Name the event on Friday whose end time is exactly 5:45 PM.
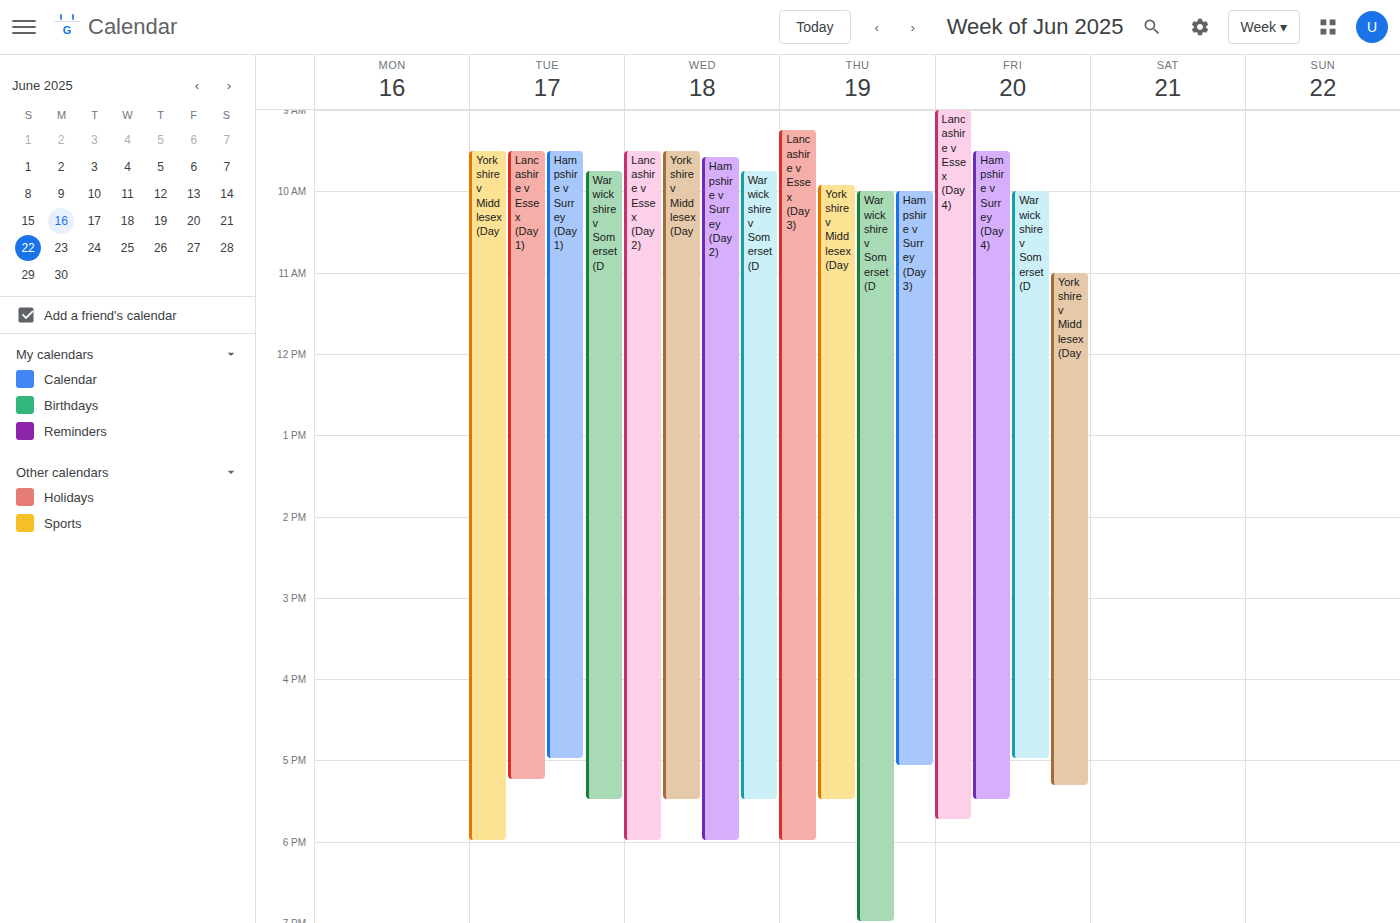
"Lancashire v Essex (Day 4)"